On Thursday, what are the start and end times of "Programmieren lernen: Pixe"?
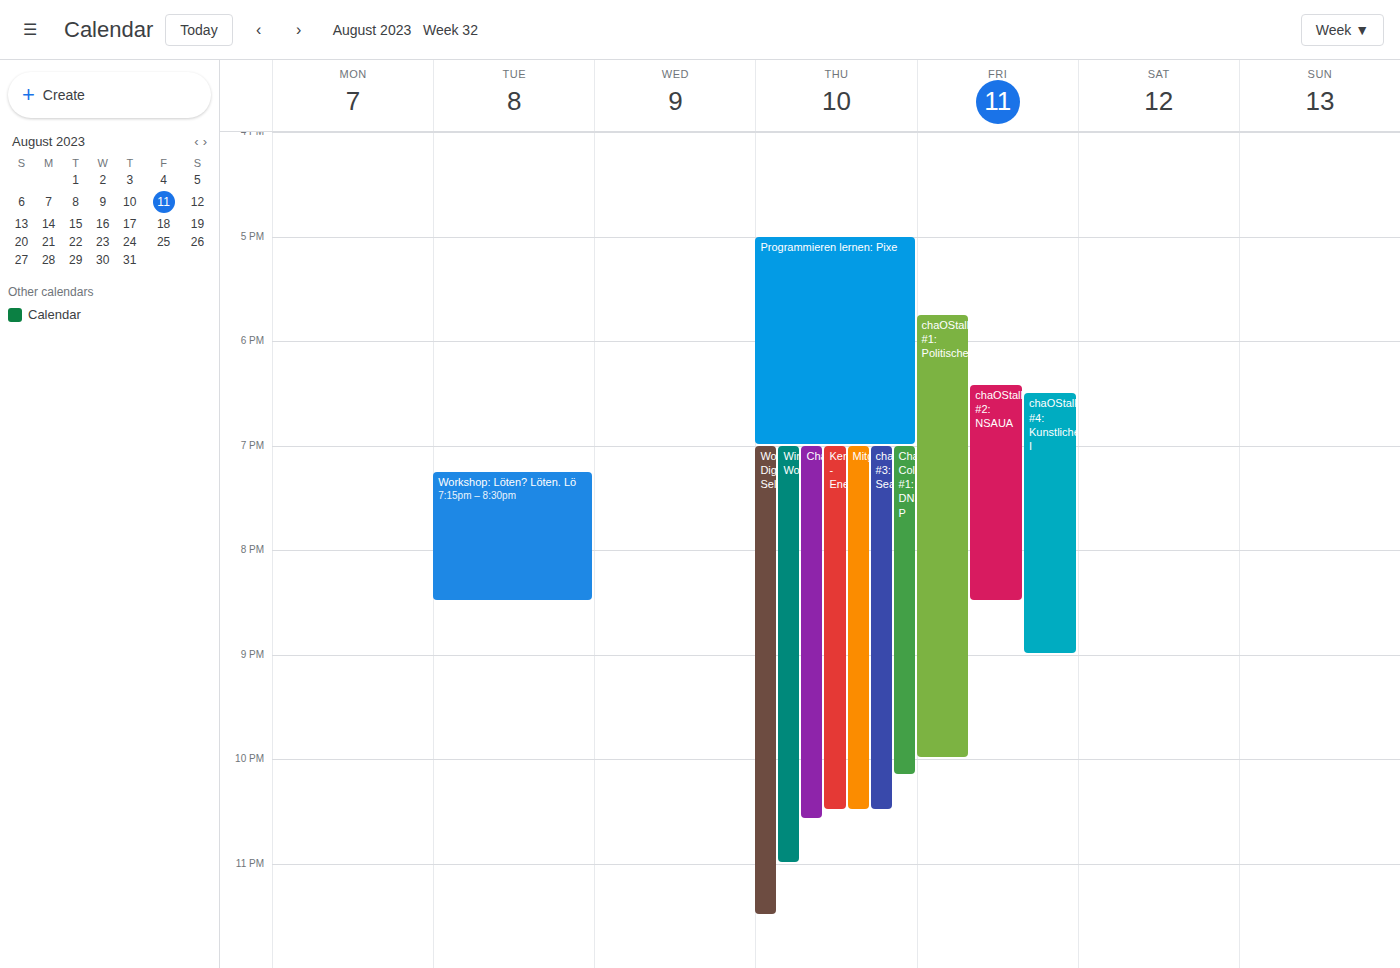
17:00 to 19:00